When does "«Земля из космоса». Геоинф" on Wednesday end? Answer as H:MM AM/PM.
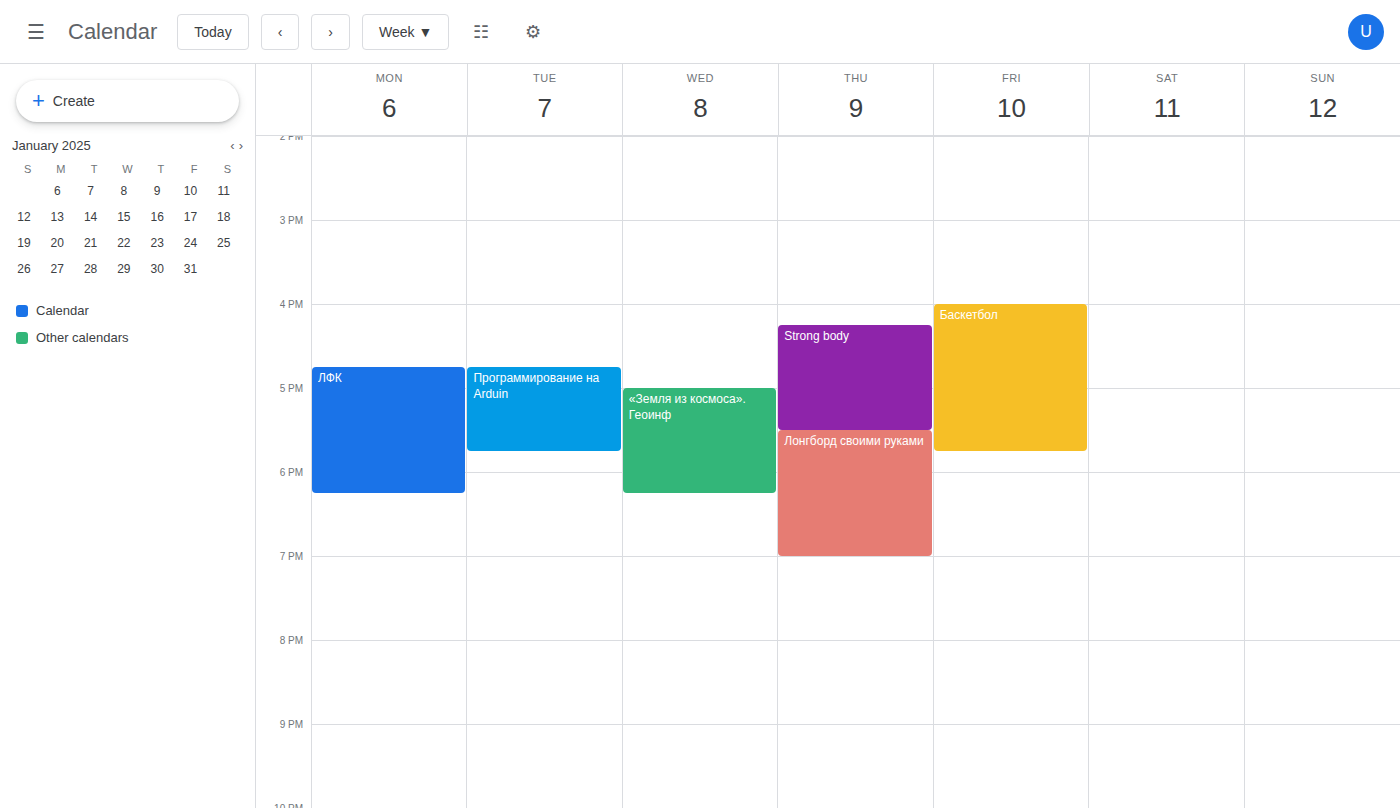
6:15 PM